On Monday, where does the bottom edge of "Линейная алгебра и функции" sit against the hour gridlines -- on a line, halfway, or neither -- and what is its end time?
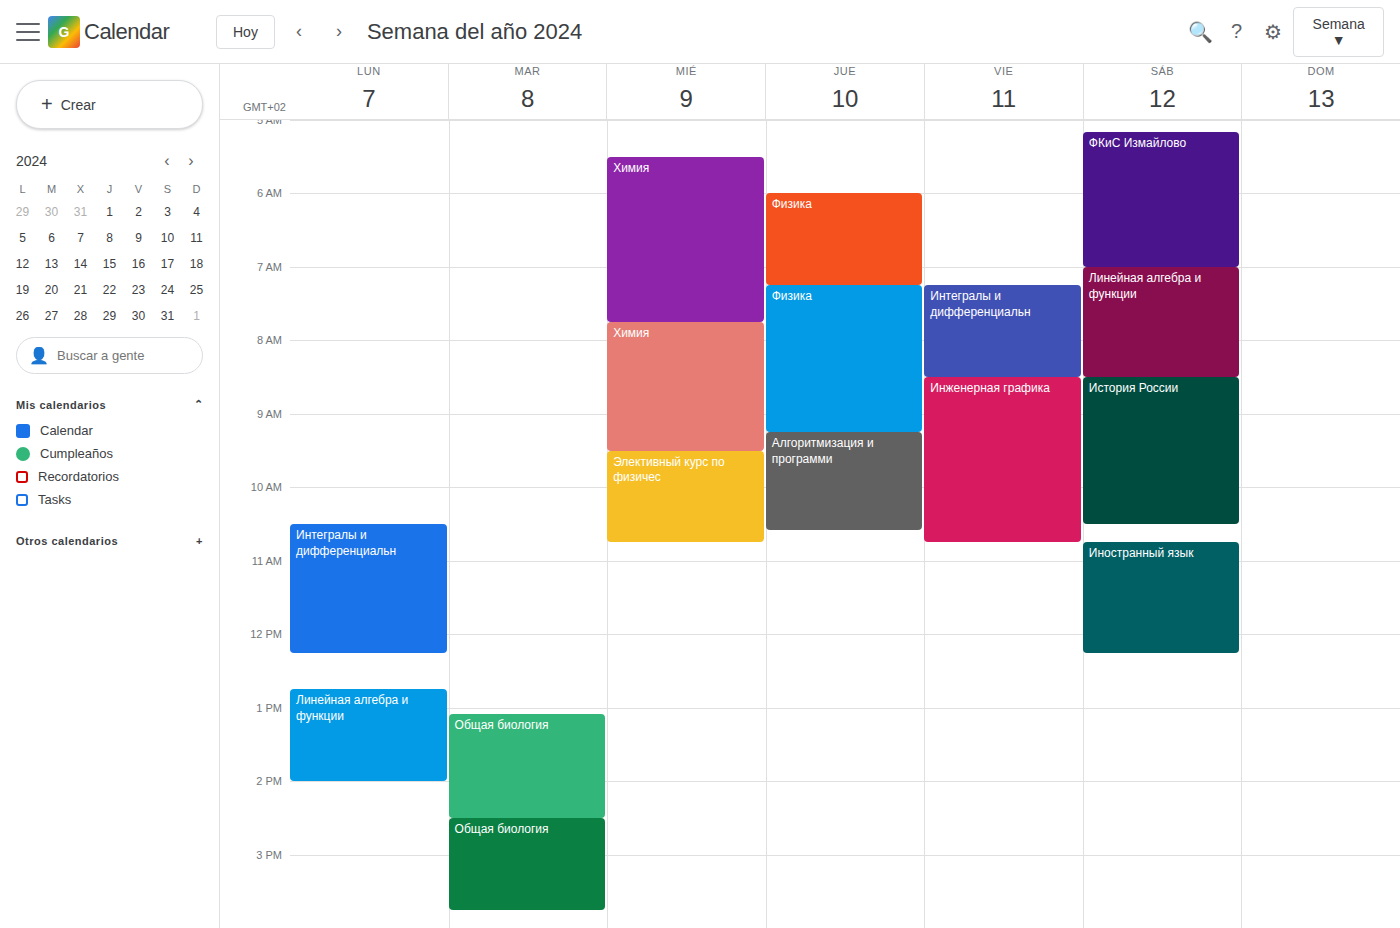
2:00 PM -- exactly on the 2 PM line.